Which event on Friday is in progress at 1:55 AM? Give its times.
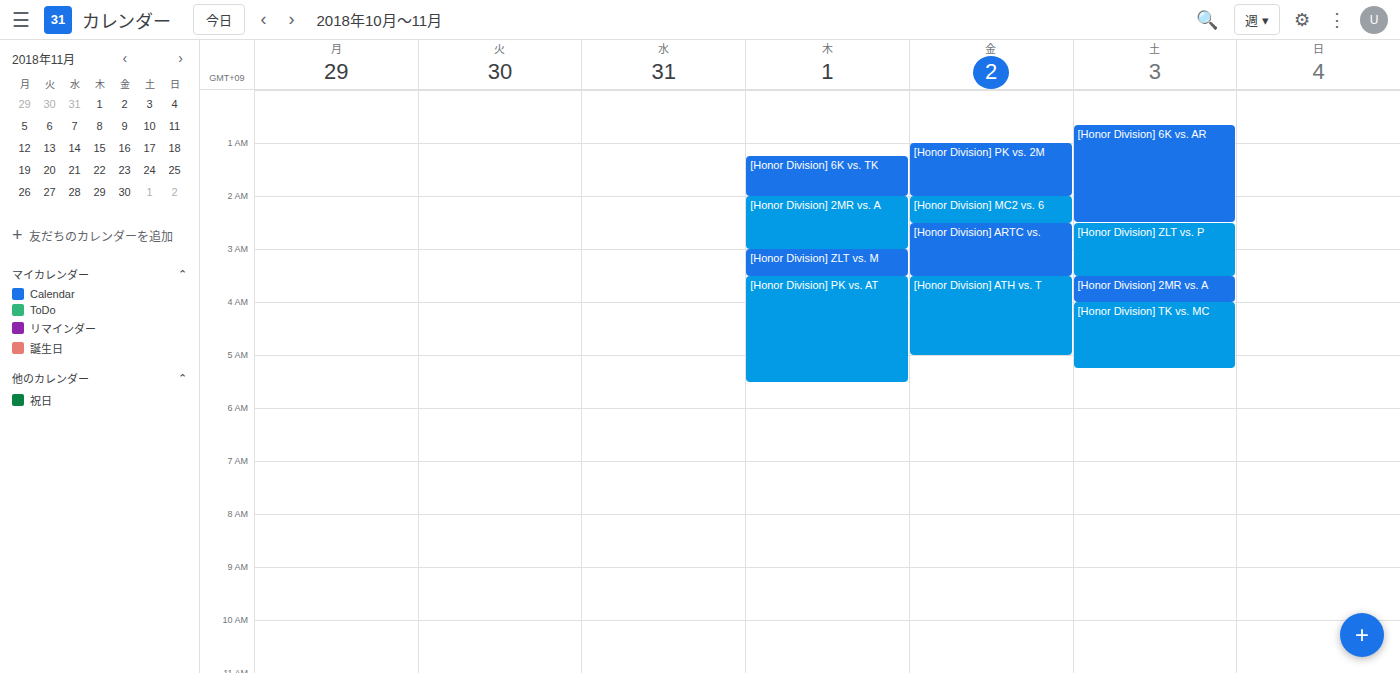
"[Honor Division] PK vs. 2M", 1:00 AM to 2:00 AM